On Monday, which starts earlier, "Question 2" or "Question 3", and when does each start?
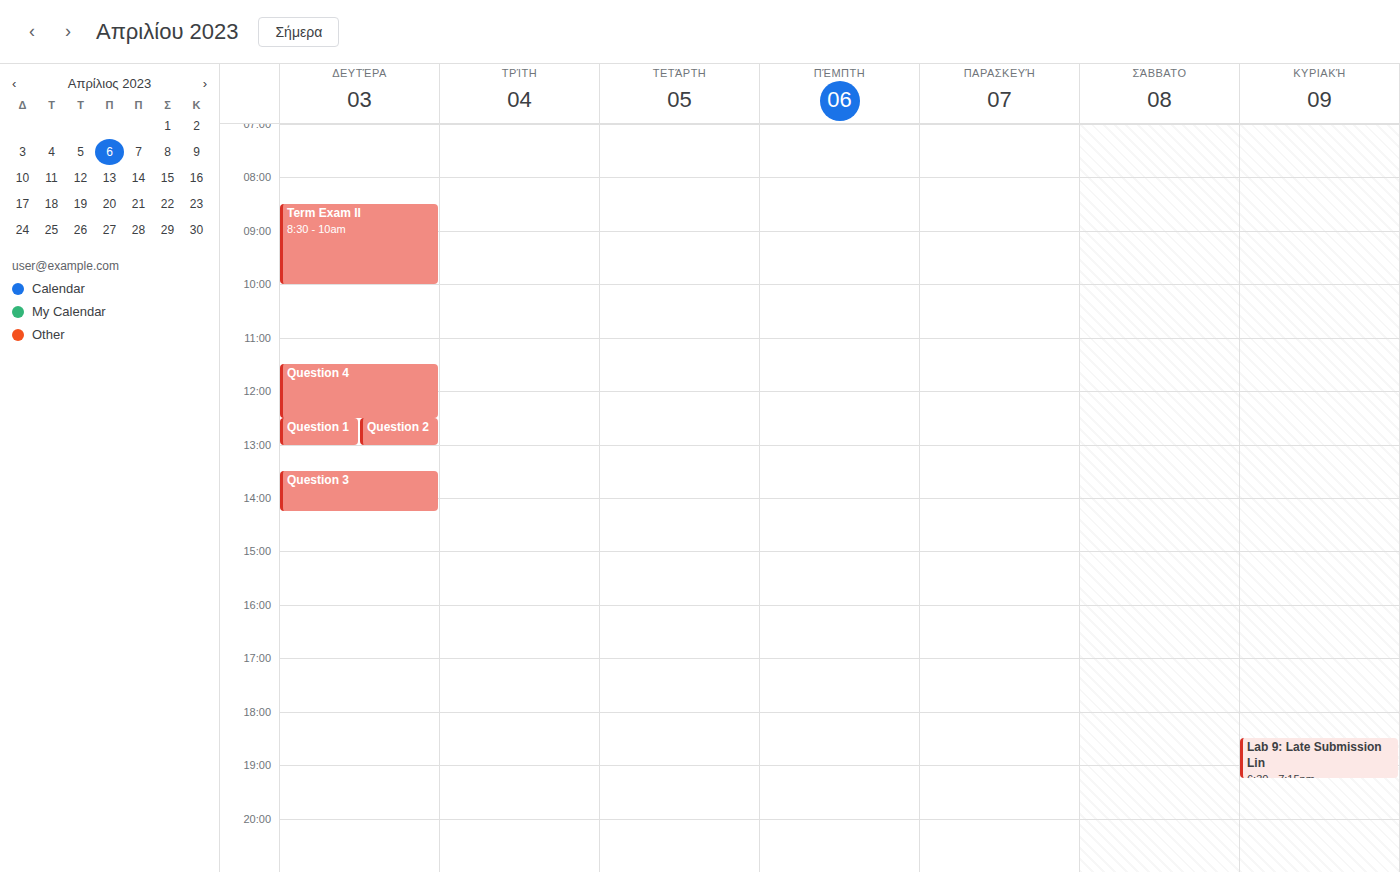
"Question 2" 12:30; "Question 3" 13:30.